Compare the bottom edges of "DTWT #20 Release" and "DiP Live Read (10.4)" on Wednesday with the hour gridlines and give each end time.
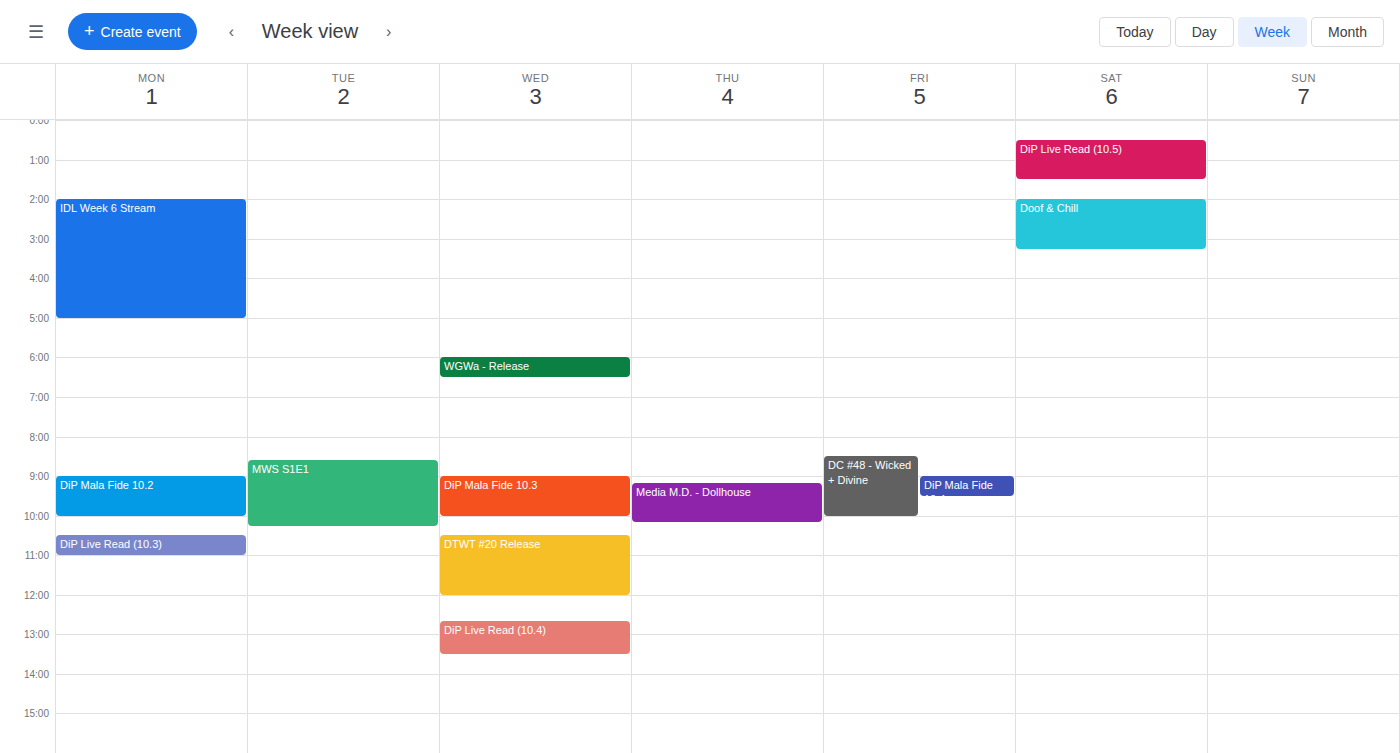
"DTWT #20 Release": 12:00, exactly on the 12:00 line. "DiP Live Read (10.4)": 13:30, halfway between the 13:00 and 14:00 lines.